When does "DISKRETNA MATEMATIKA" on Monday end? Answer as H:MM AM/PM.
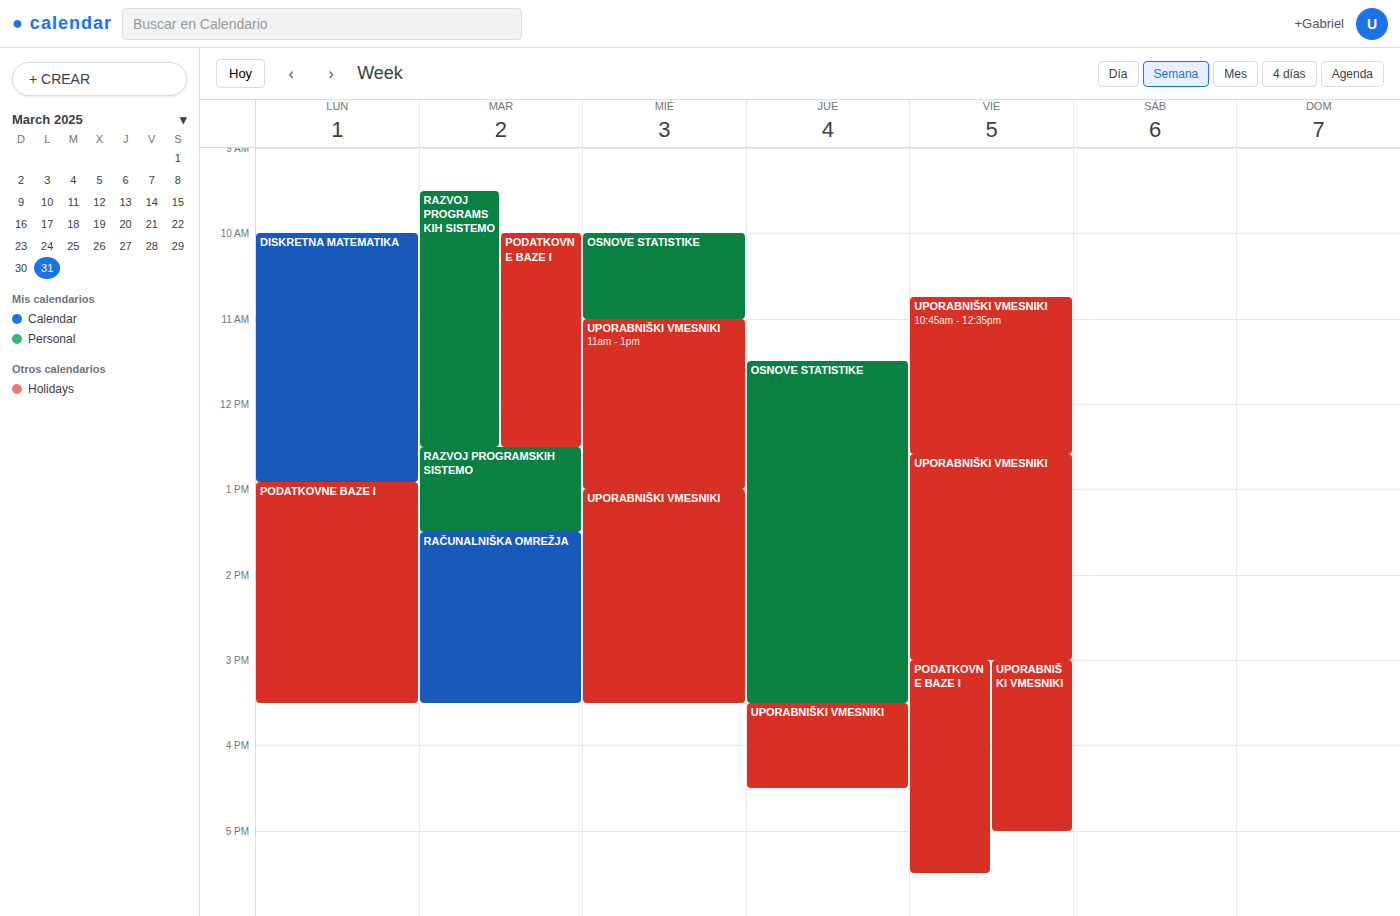
12:55 PM